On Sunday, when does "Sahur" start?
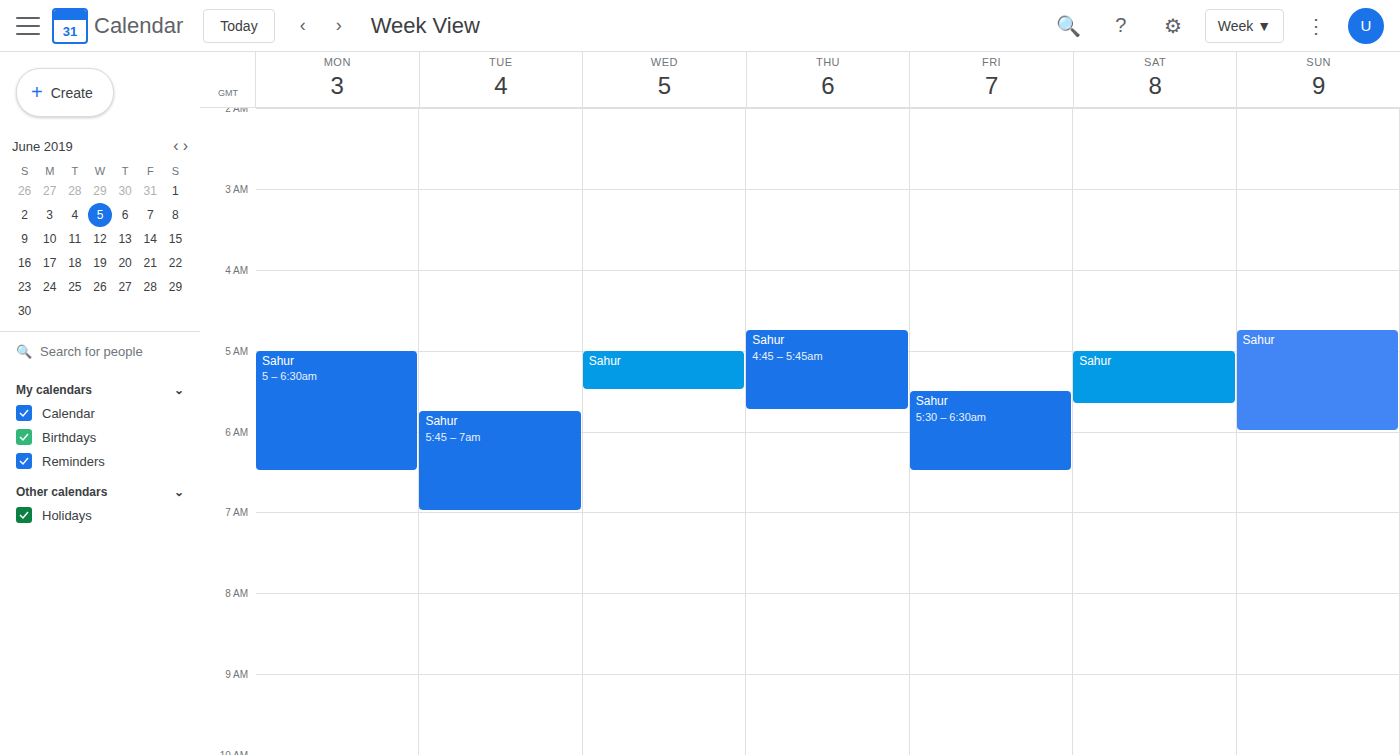
4:45 AM